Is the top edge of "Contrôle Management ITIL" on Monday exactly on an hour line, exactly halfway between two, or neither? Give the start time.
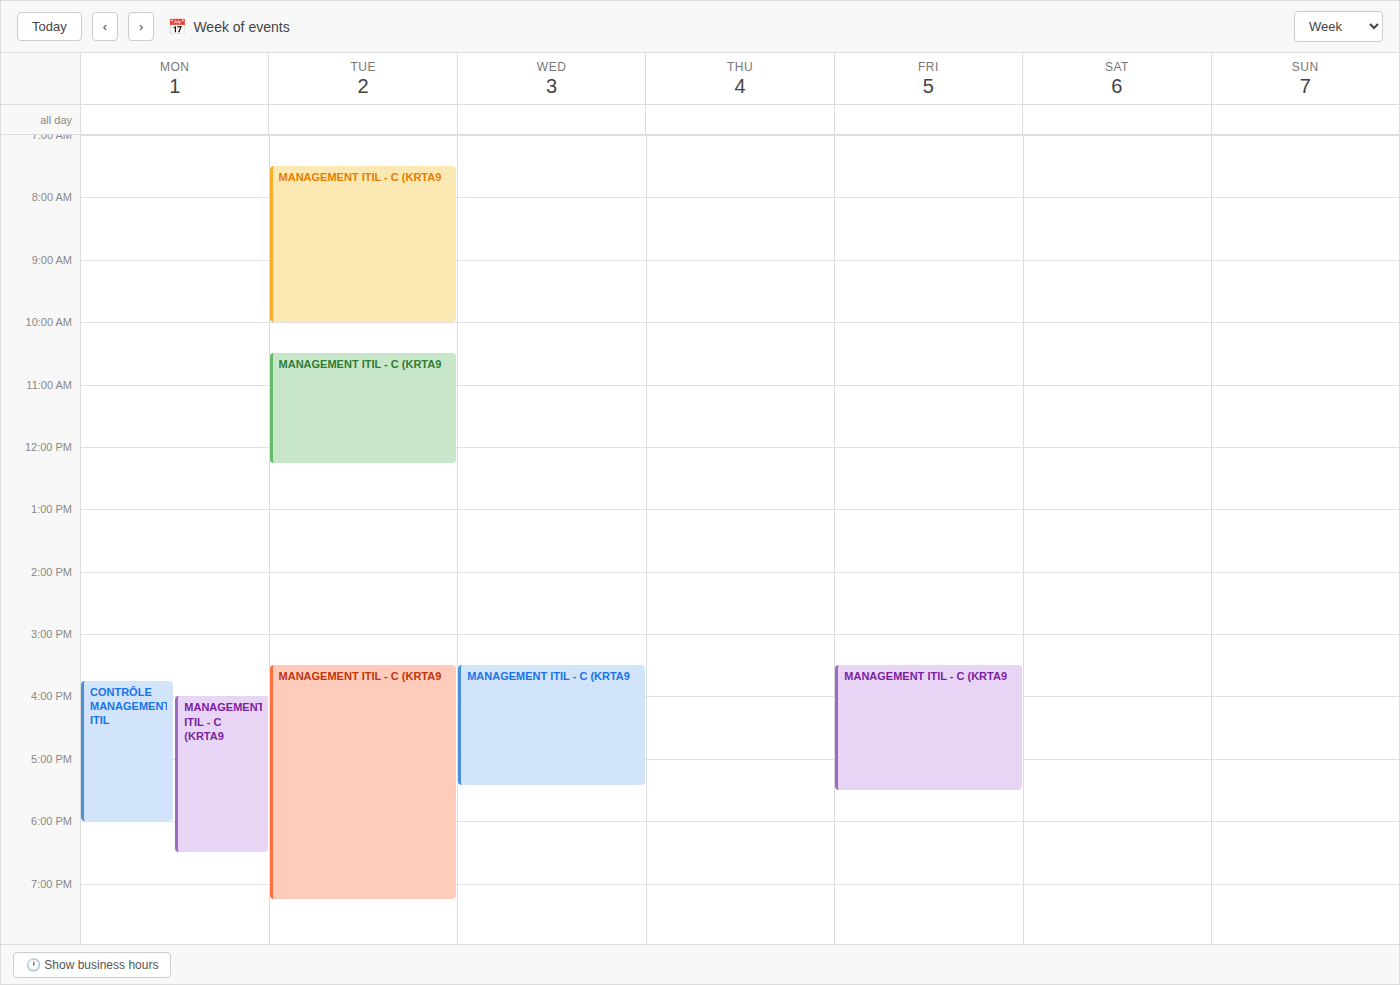
3:45 PM -- neither: three quarters of the way from the 3 PM line to the 4 PM line.